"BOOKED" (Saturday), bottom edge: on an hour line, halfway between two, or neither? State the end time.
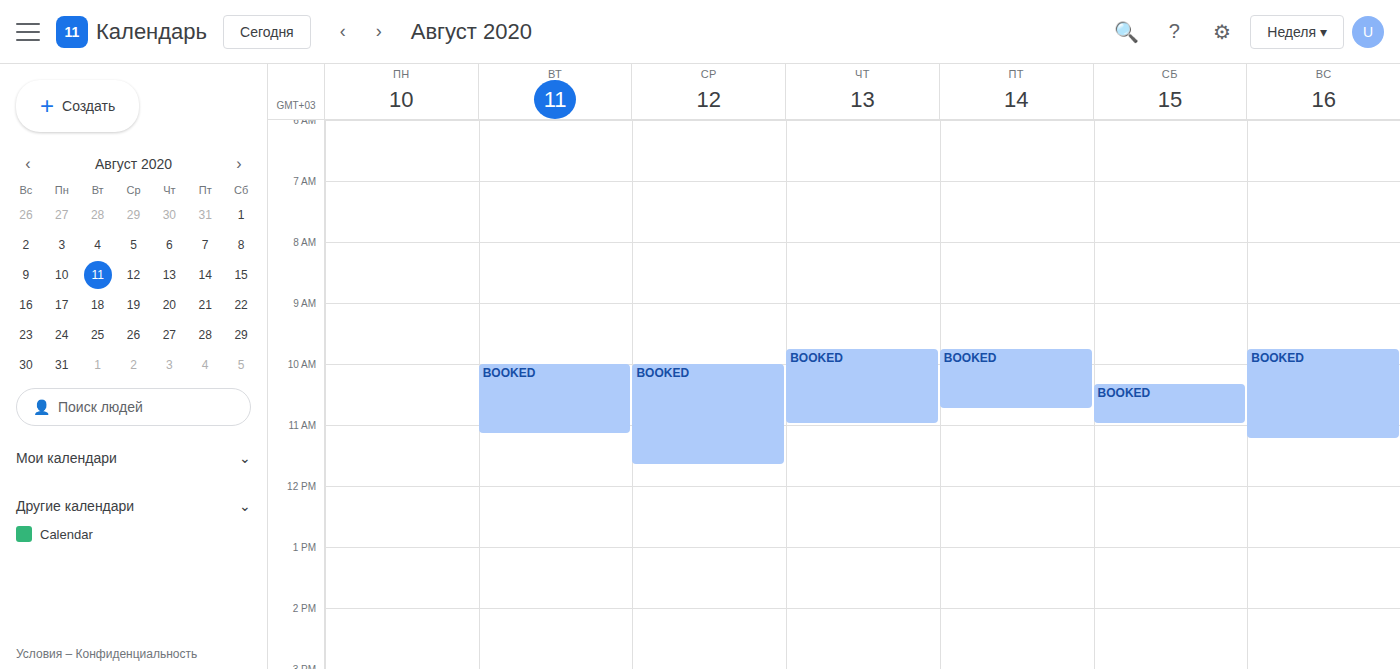
11:00 AM -- exactly on the 11 AM line.